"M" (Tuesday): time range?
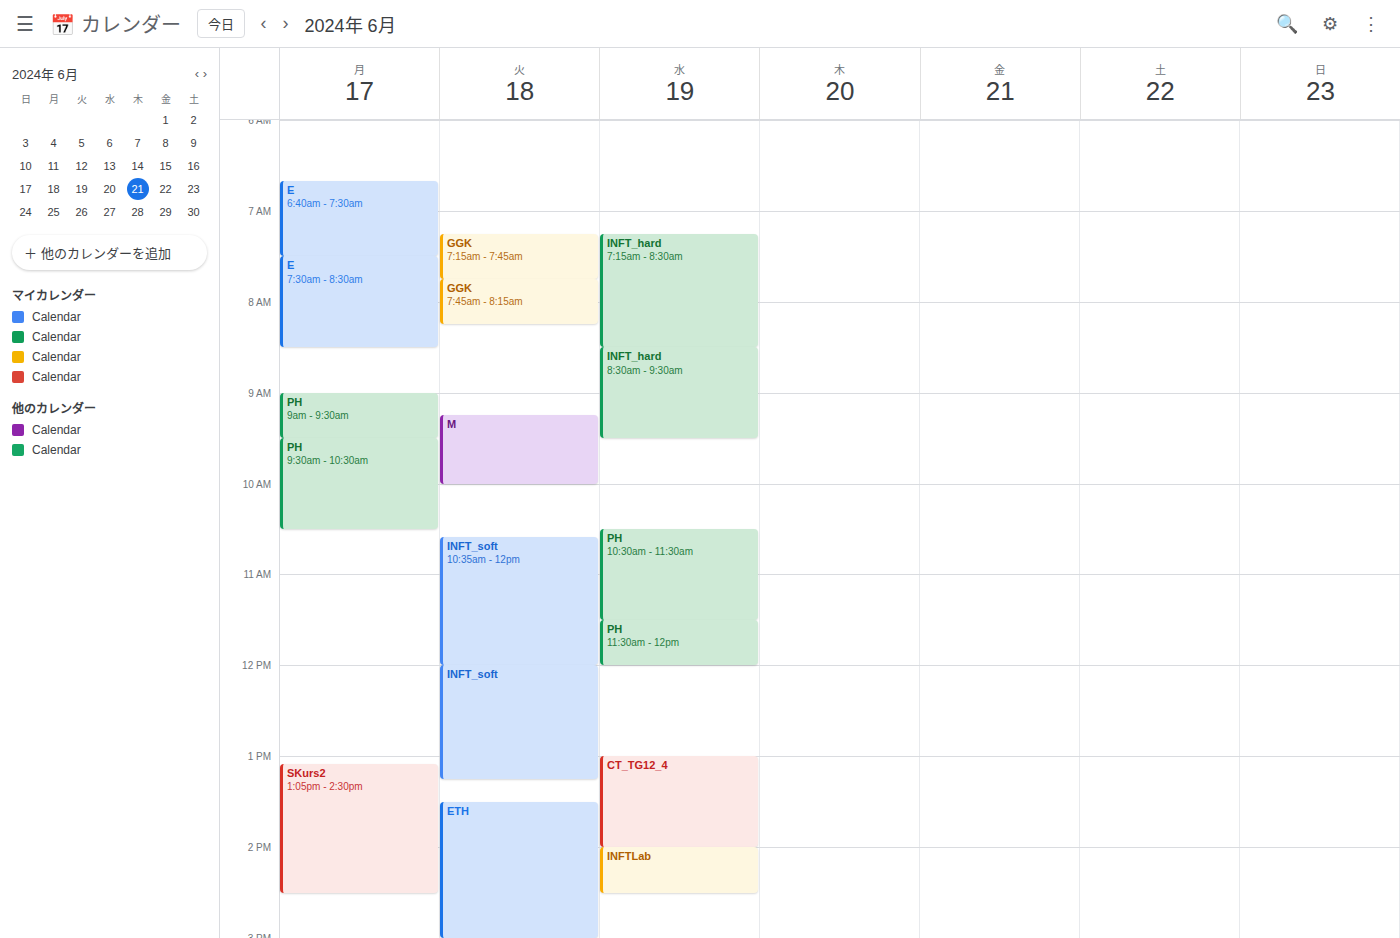
9:15 AM to 10:00 AM